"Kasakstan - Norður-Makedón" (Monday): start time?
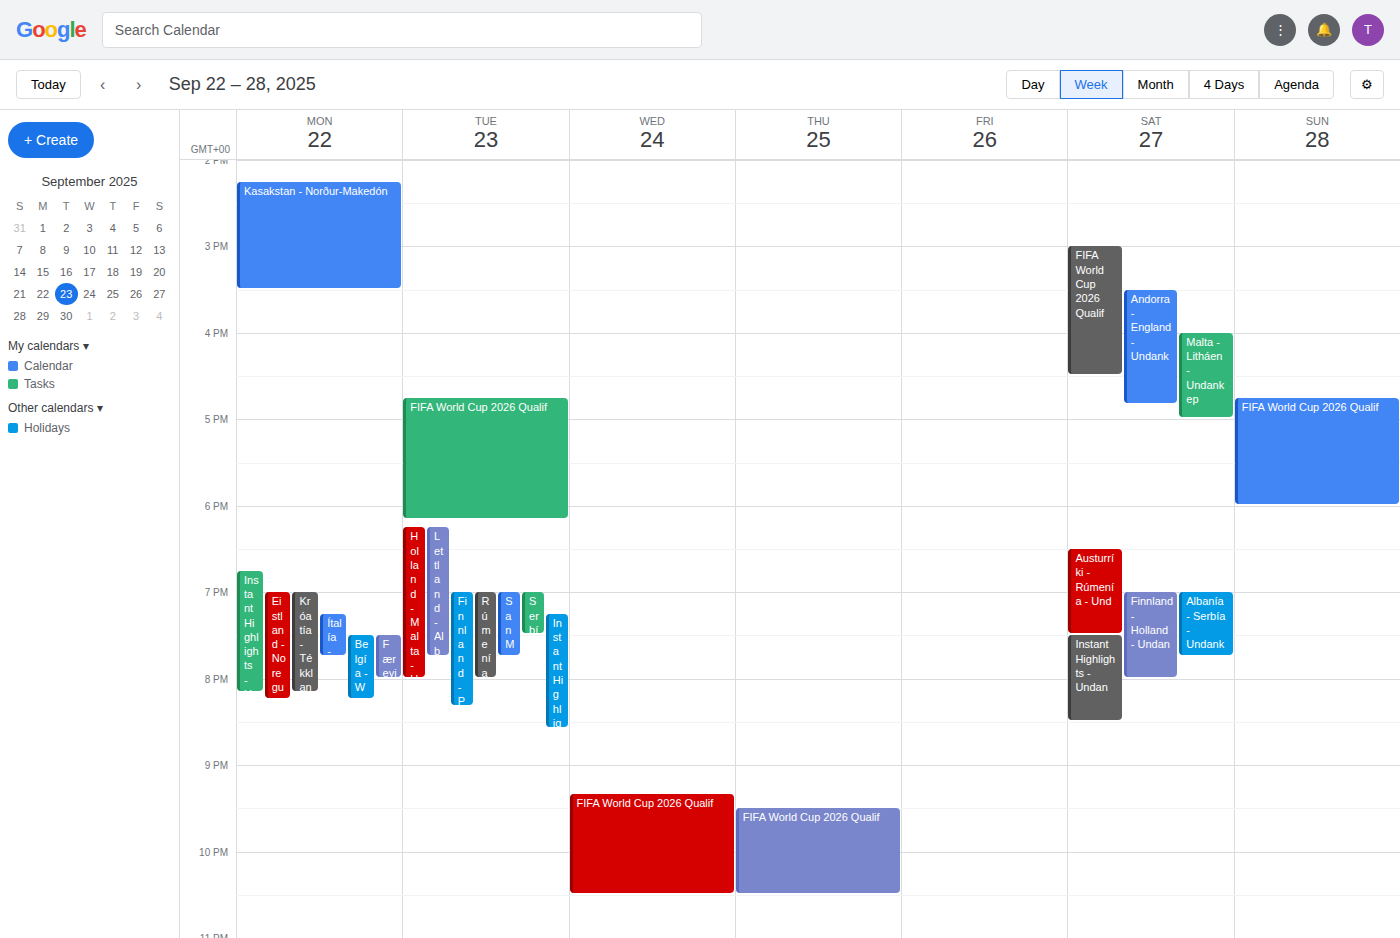
14:15